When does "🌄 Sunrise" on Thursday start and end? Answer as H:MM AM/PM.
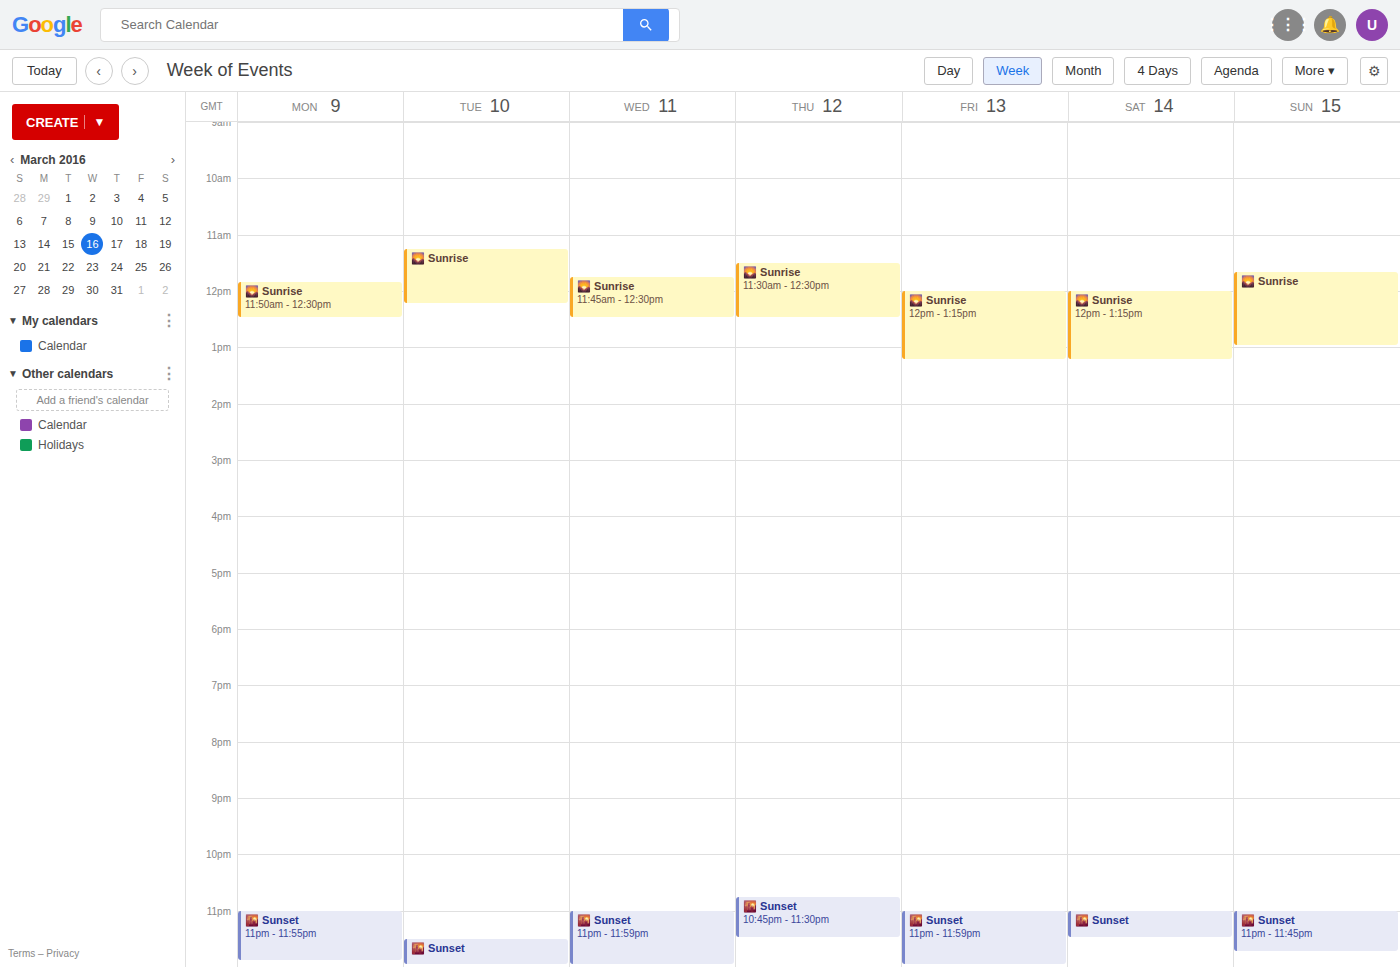
11:30 AM to 12:30 PM